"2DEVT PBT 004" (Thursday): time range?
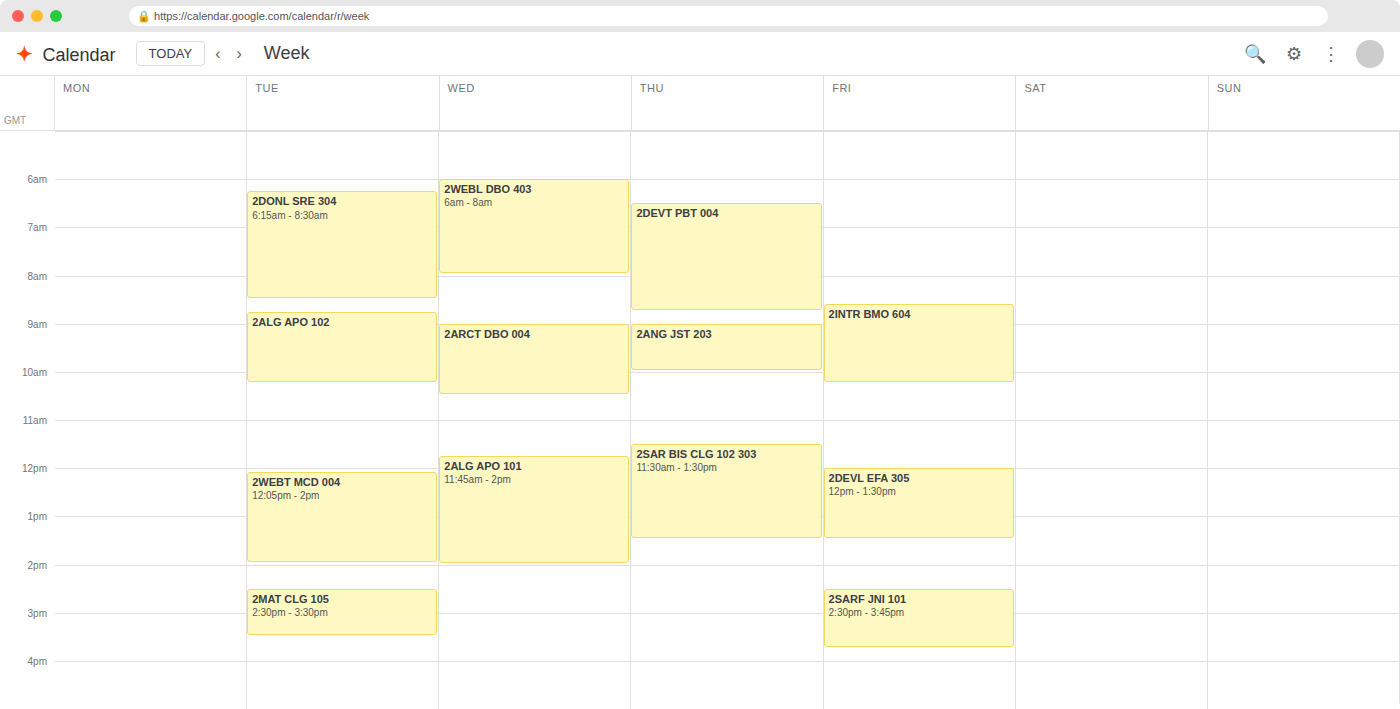
6:30 AM to 8:45 AM